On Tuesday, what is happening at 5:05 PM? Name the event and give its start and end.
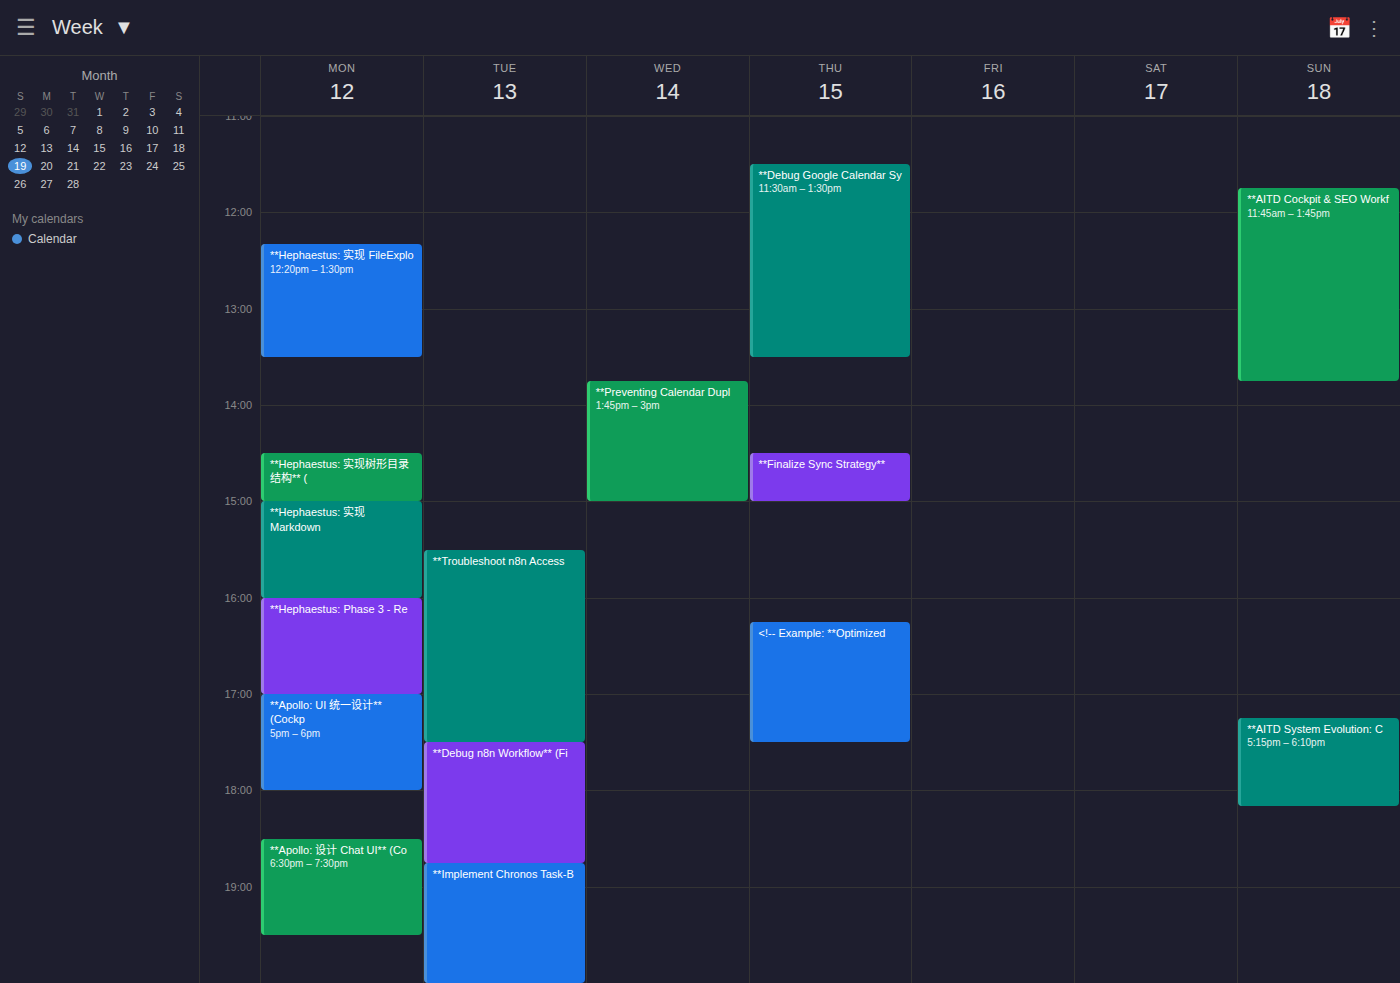
"**Troubleshoot n8n Access", 3:30 PM to 5:30 PM